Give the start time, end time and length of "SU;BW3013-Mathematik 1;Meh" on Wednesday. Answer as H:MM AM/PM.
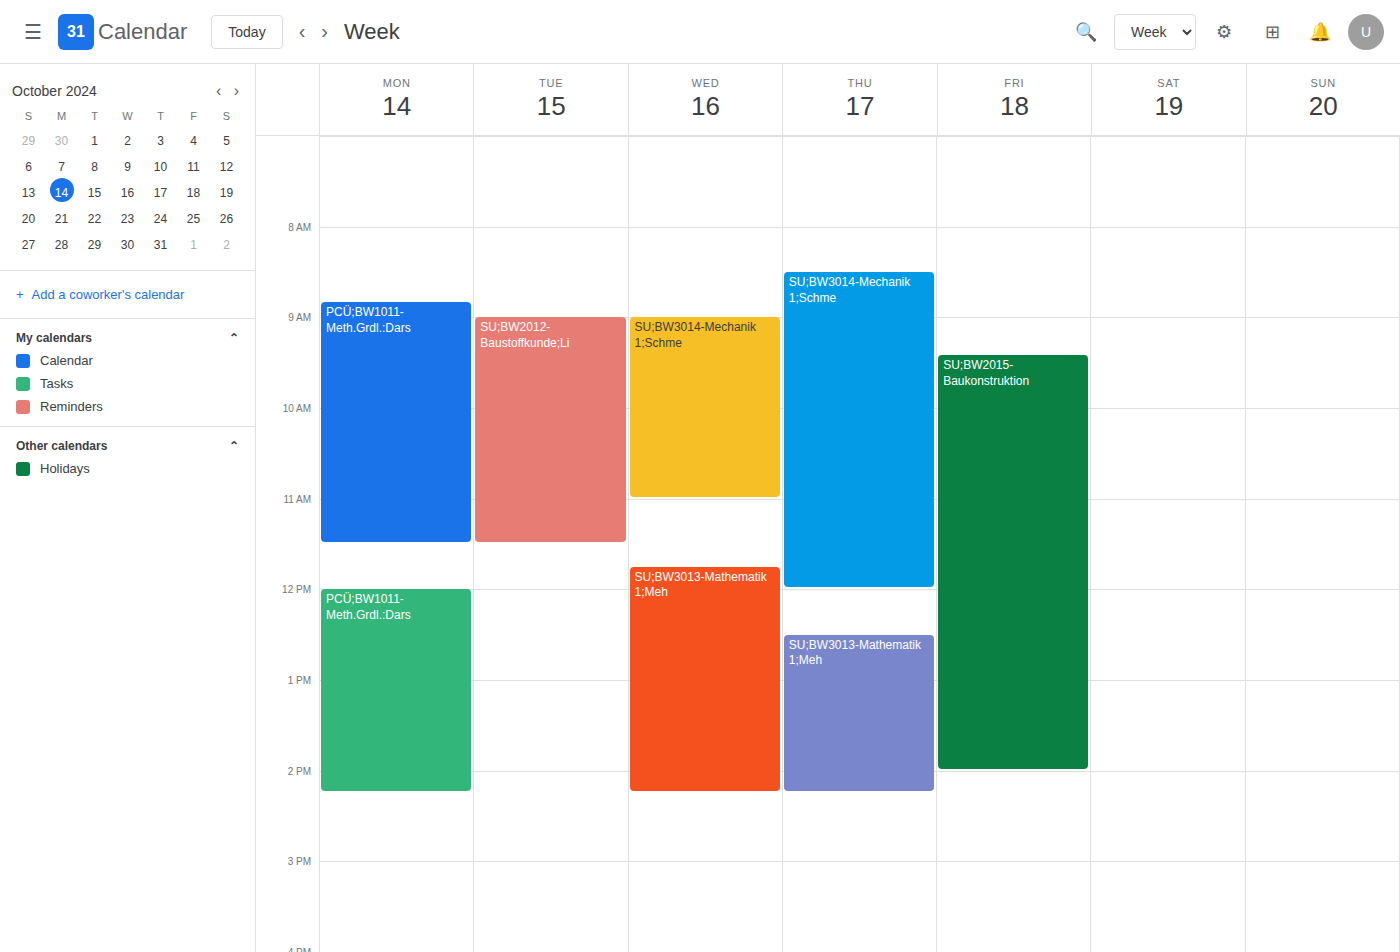
11:45 AM to 2:15 PM, 2 hours 30 minutes